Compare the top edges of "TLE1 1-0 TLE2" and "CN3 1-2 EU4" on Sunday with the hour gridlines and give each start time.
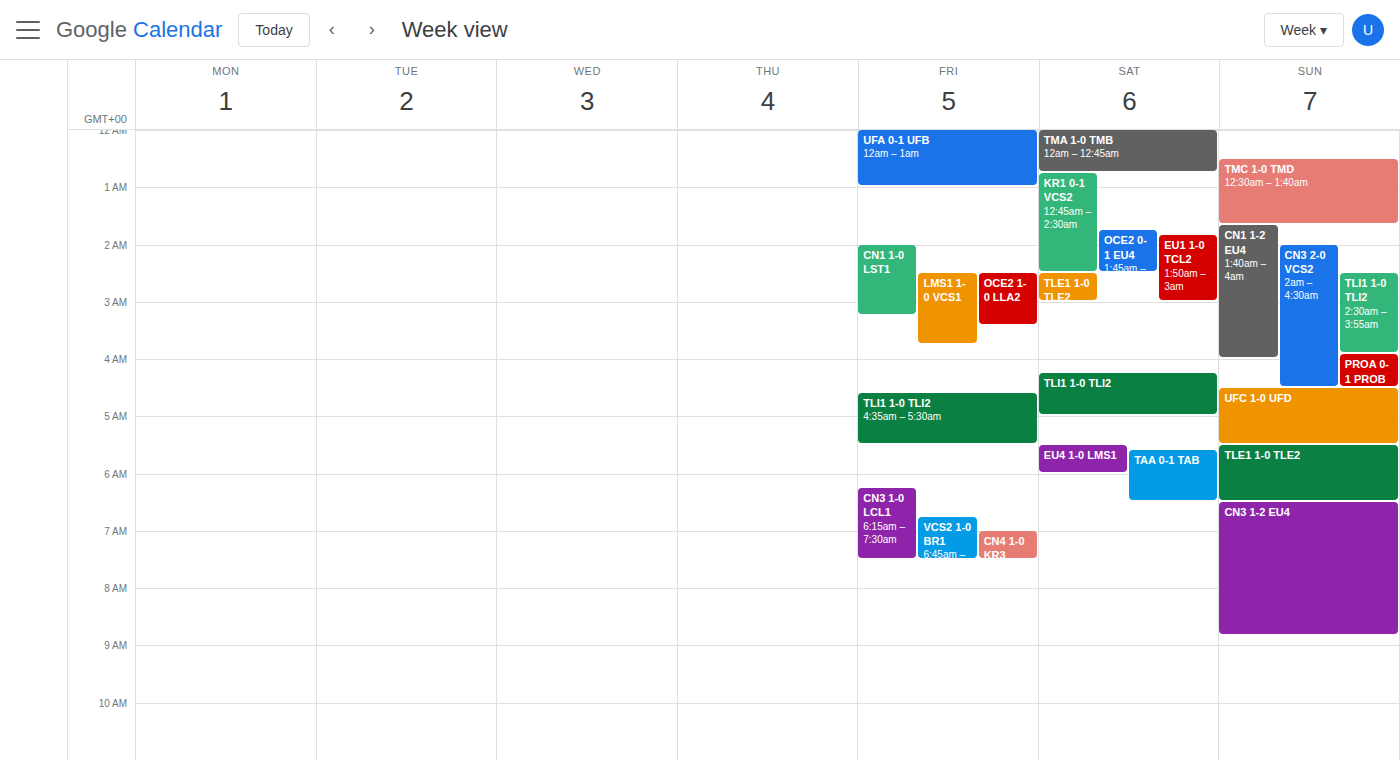
"TLE1 1-0 TLE2": 5:30 AM, halfway between the 5 AM and 6 AM lines. "CN3 1-2 EU4": 6:30 AM, halfway between the 6 AM and 7 AM lines.